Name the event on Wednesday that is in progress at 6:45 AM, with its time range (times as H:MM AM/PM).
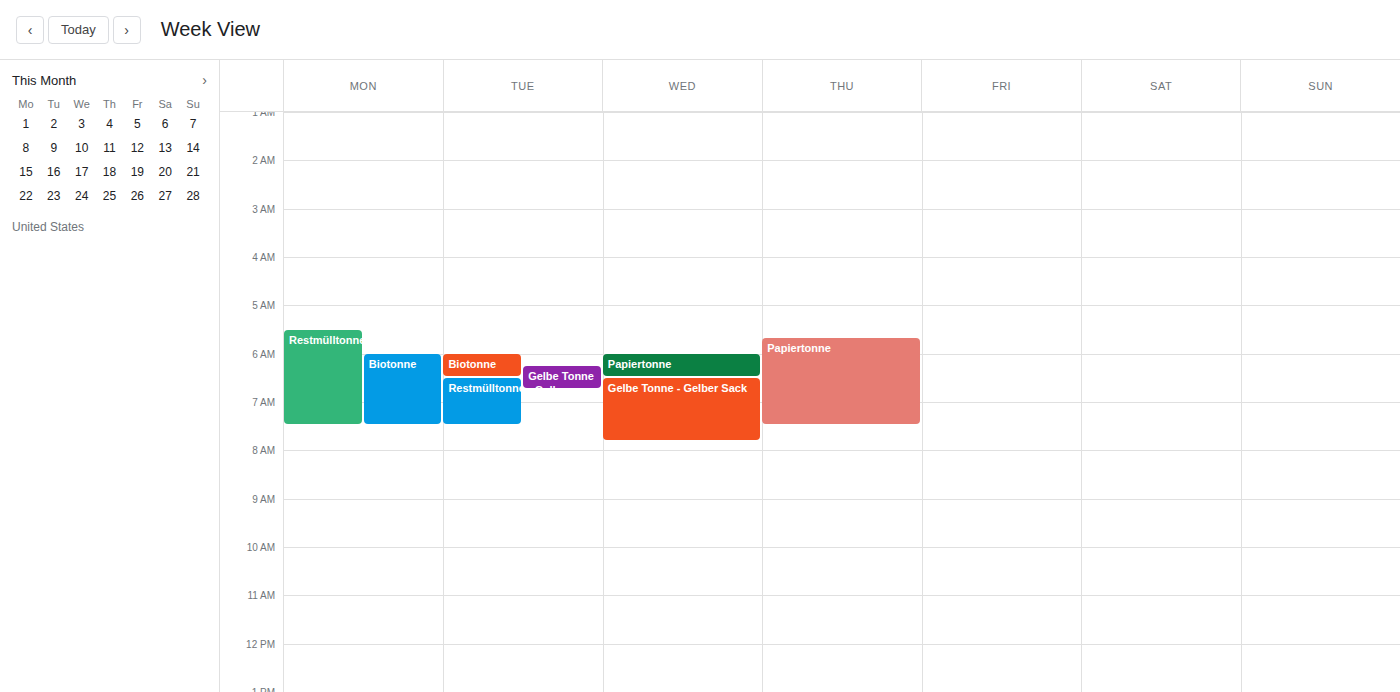
"Gelbe Tonne - Gelber Sack", 6:30 AM to 7:50 AM